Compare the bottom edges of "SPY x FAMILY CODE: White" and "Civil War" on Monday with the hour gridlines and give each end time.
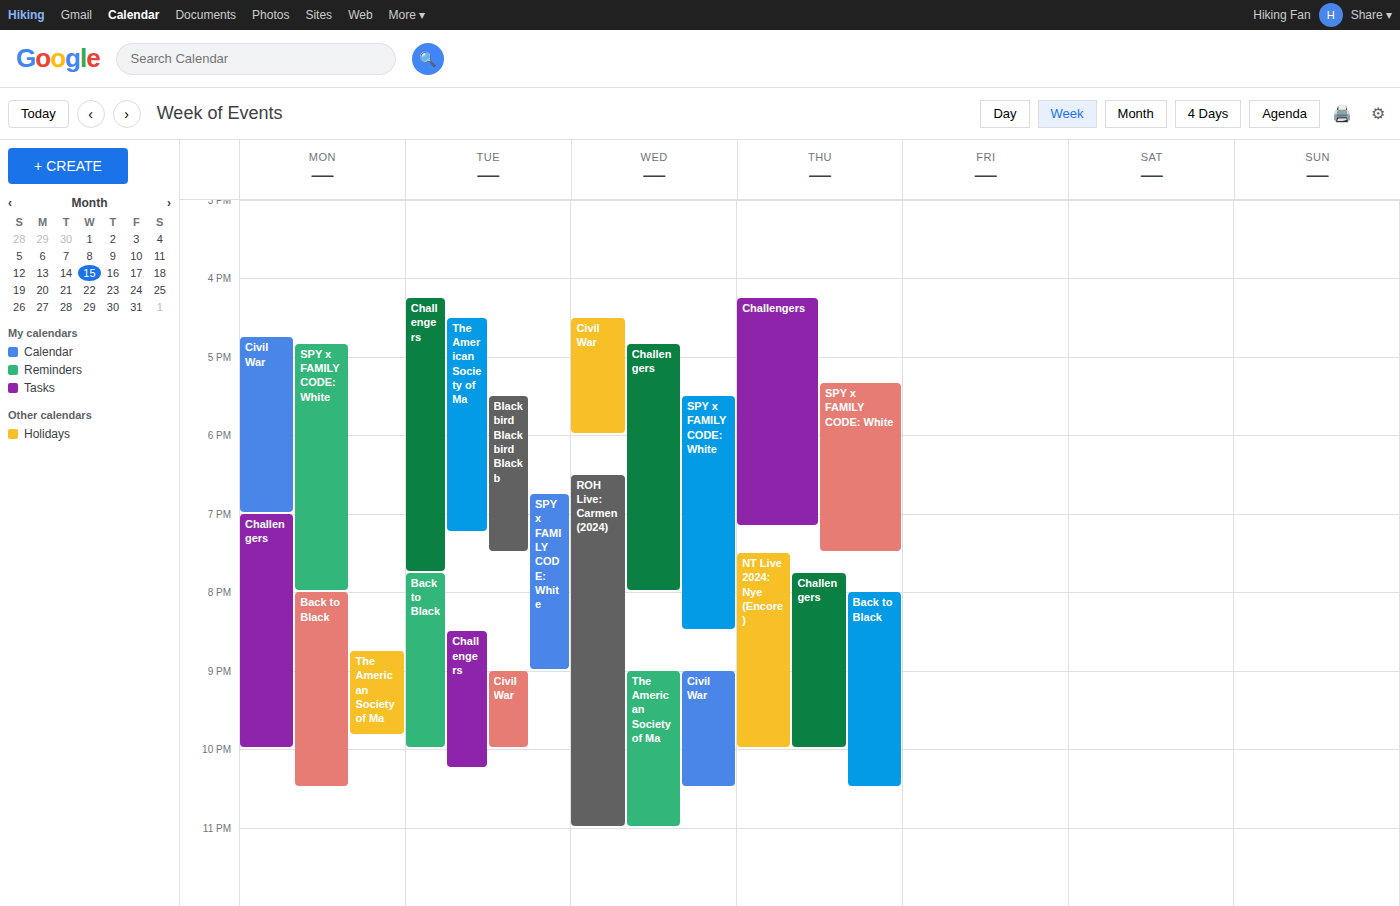
"SPY x FAMILY CODE: White": 8:00 PM, exactly on the 8 PM line. "Civil War": 7:00 PM, exactly on the 7 PM line.